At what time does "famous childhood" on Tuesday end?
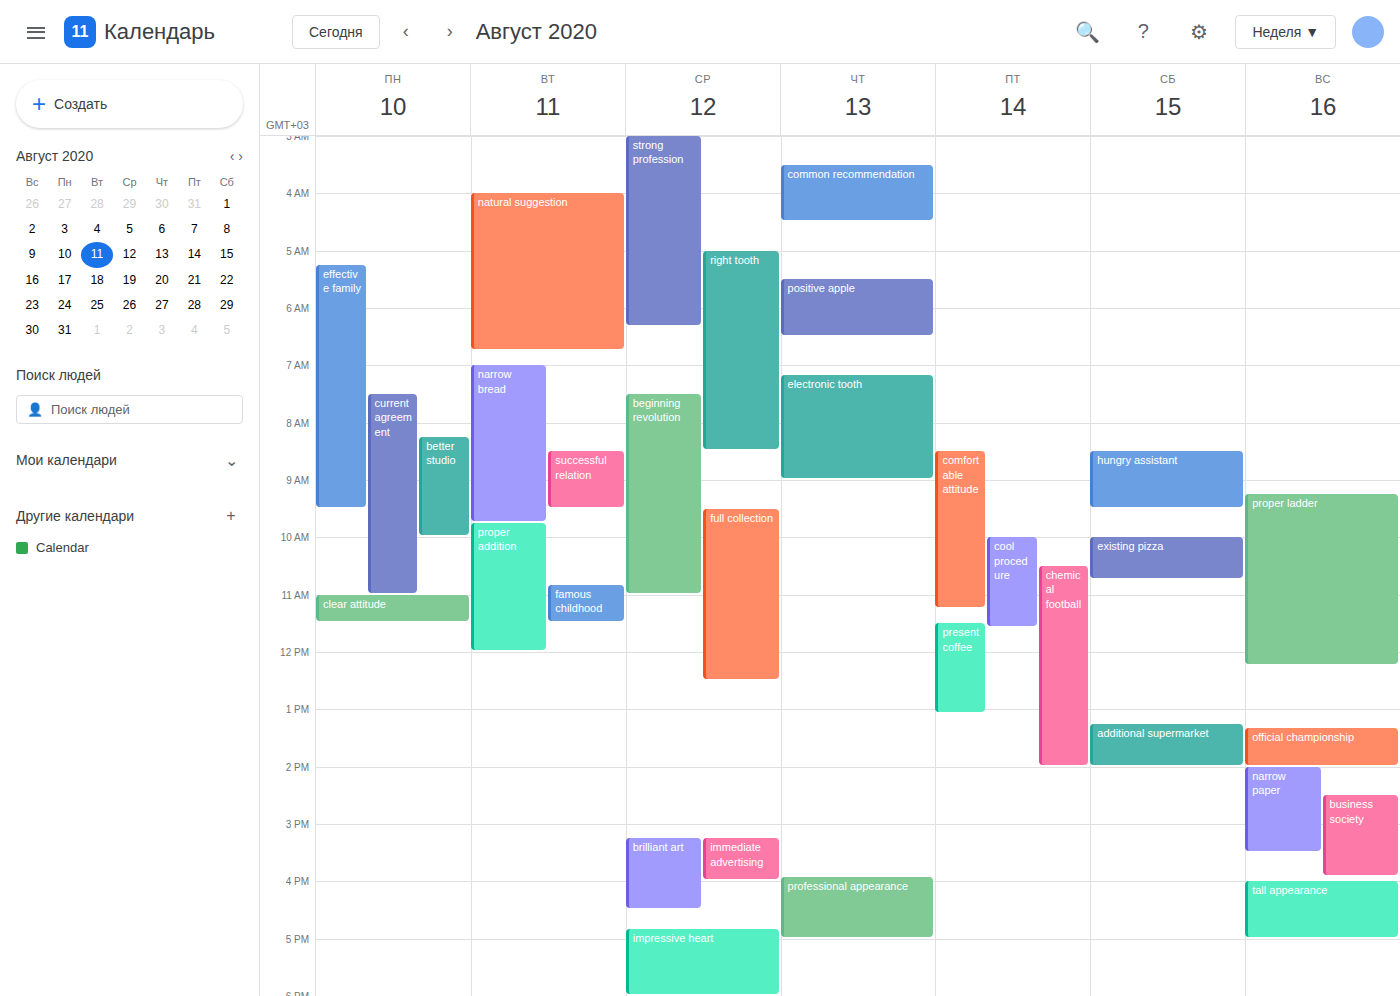
11:30 AM